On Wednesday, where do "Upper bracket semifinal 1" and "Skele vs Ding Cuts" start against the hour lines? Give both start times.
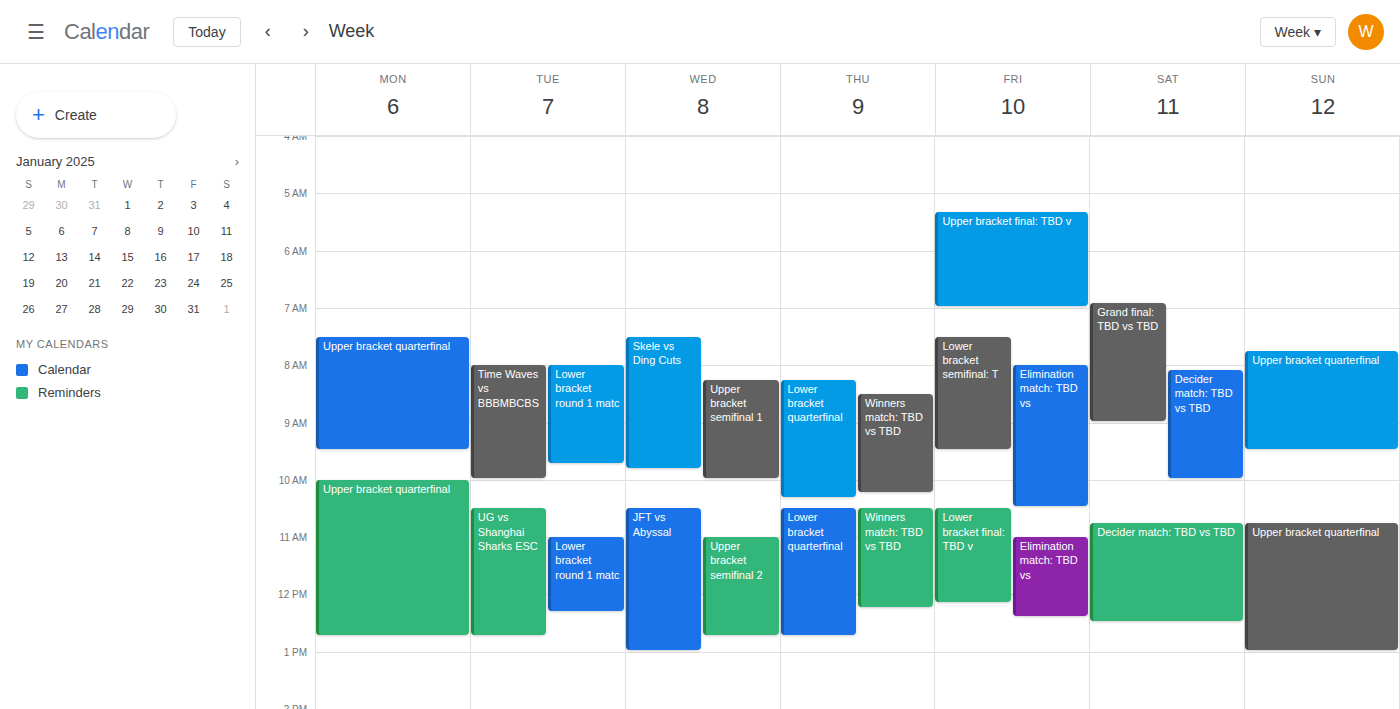
"Upper bracket semifinal 1": 8:15 AM, neither: a quarter of the way from the 8 AM line to the 9 AM line. "Skele vs Ding Cuts": 7:30 AM, halfway between the 7 AM and 8 AM lines.